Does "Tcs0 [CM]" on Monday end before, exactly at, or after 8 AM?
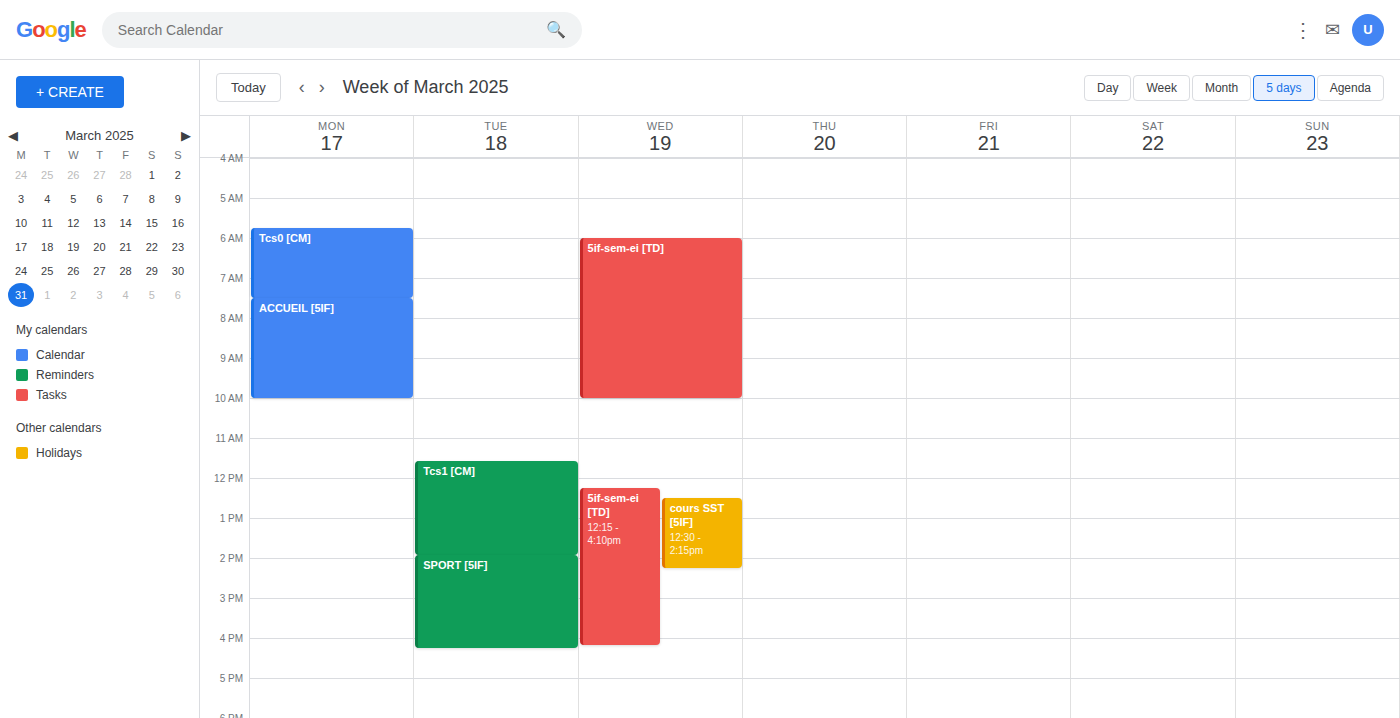
7:30 AM -- before 8 AM, 30 minutes above the 8 AM line.